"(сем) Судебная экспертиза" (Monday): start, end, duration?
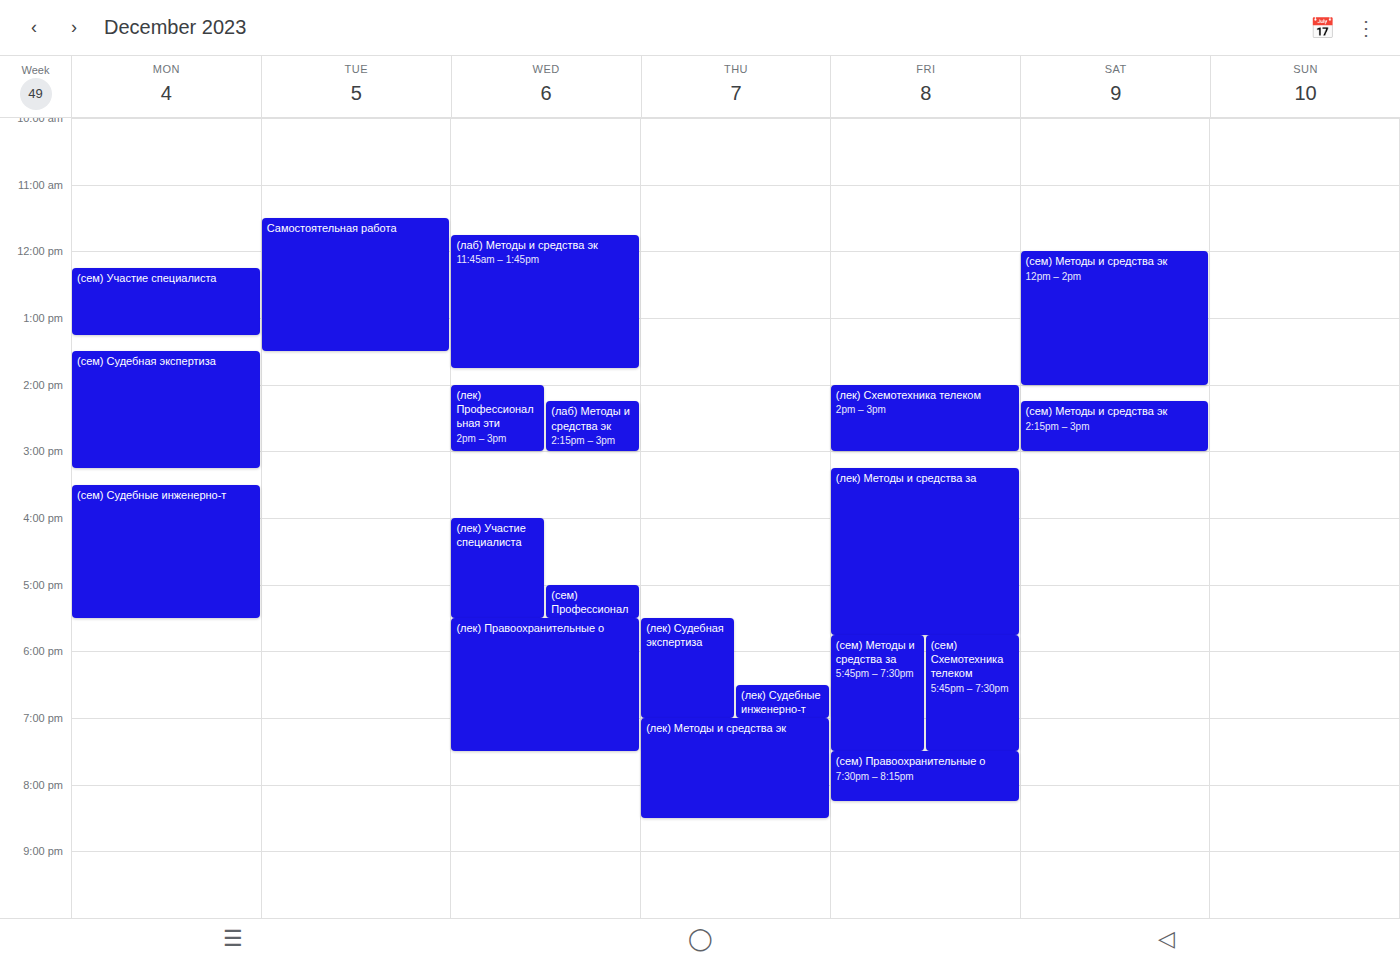
1:30 PM to 3:15 PM, 1 hour 45 minutes